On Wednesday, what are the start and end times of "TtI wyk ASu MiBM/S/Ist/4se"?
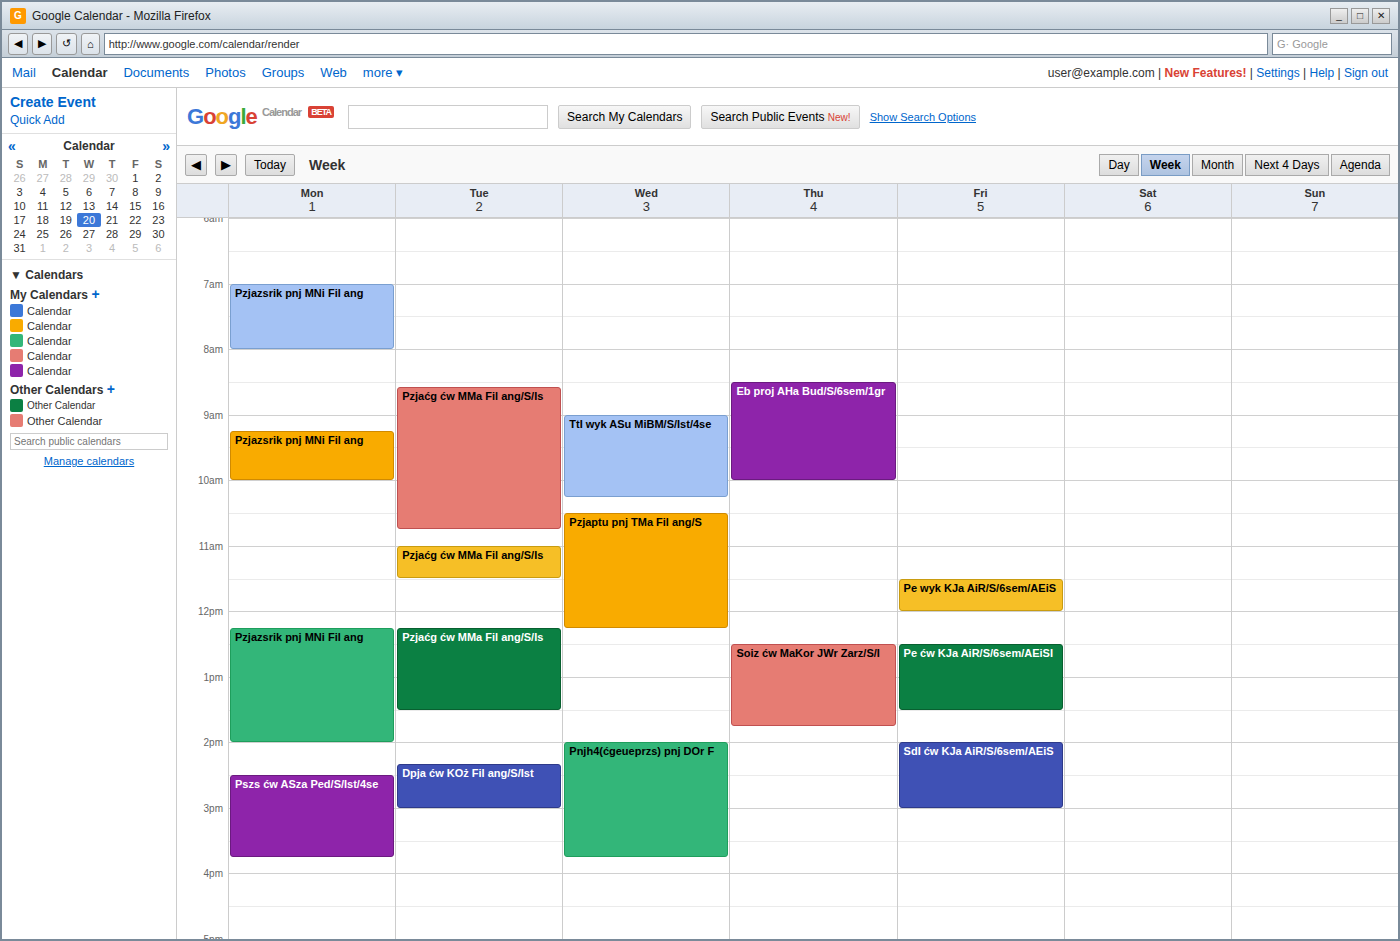
9:00 AM to 10:15 AM